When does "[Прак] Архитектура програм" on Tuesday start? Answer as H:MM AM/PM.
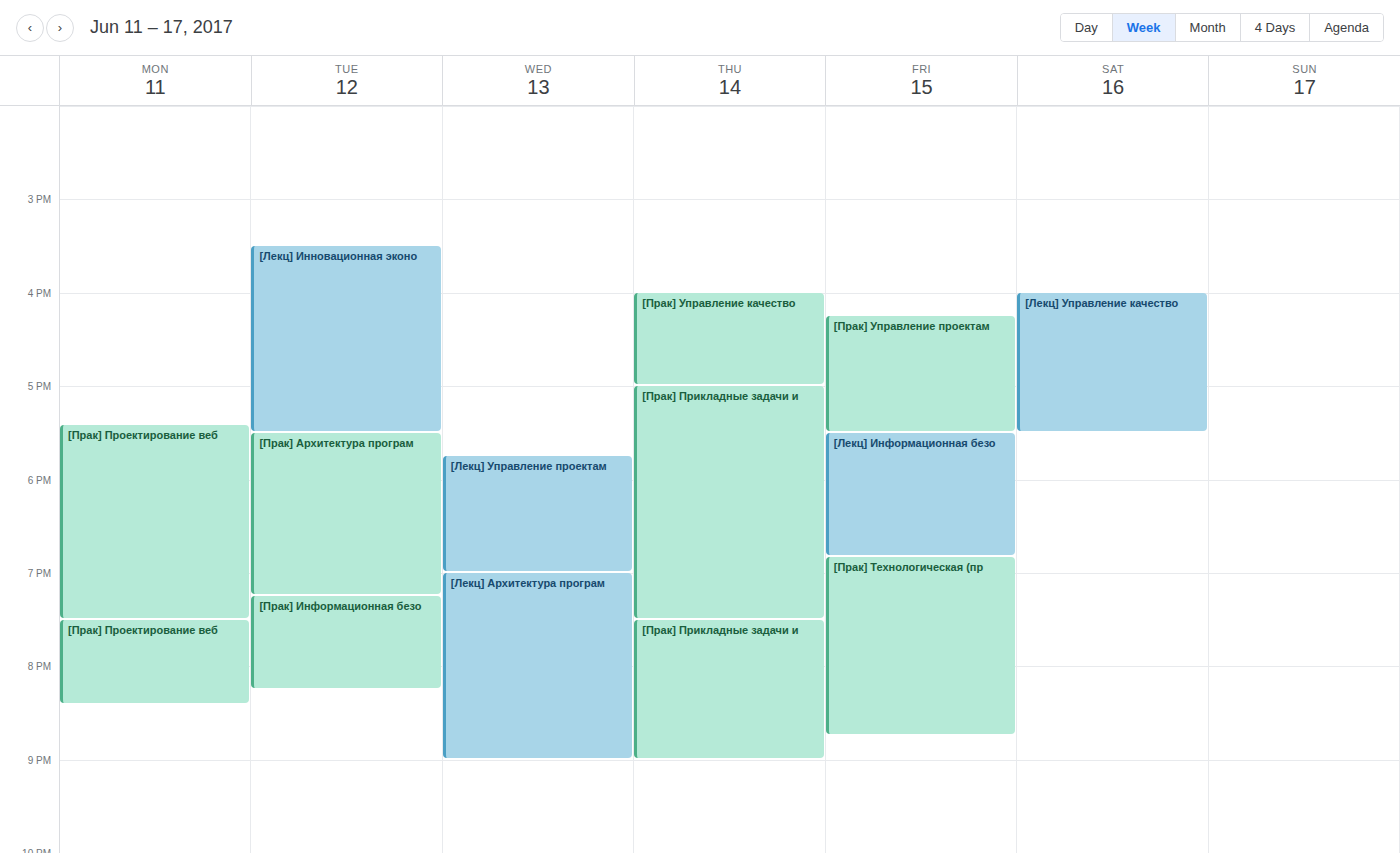
5:30 PM